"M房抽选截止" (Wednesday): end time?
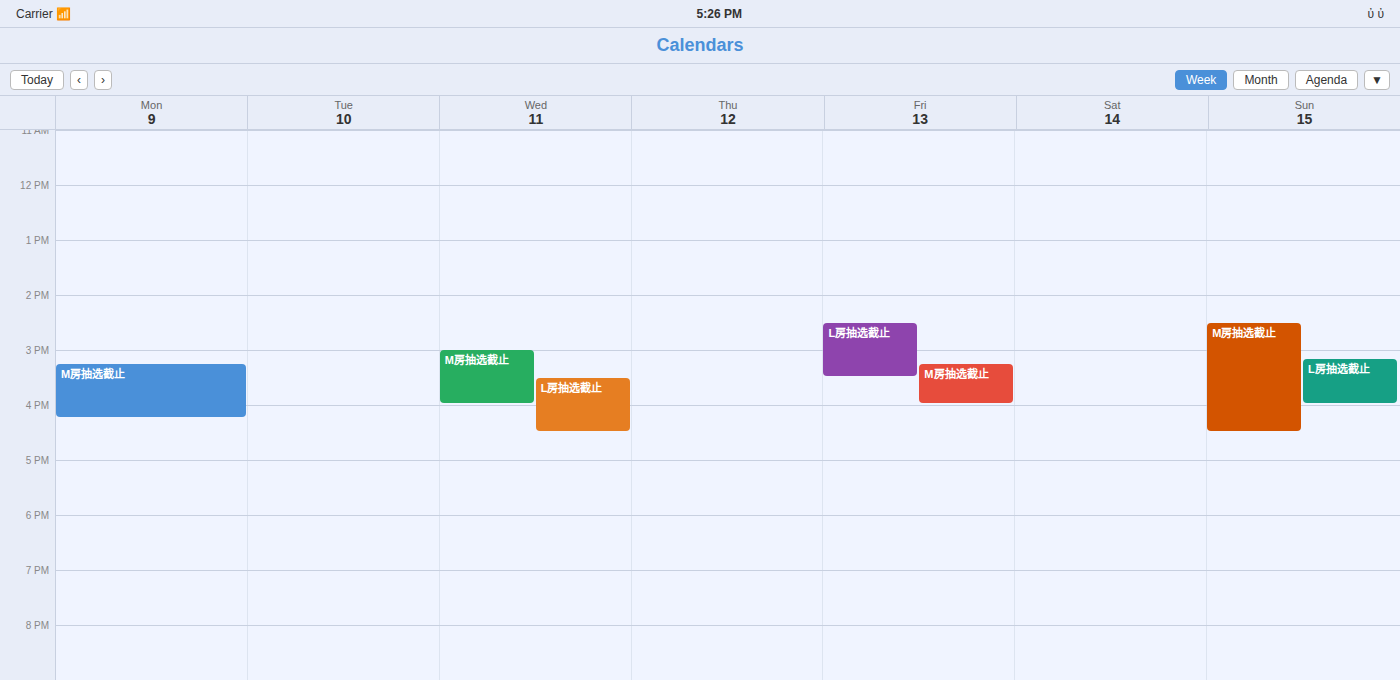
16:00